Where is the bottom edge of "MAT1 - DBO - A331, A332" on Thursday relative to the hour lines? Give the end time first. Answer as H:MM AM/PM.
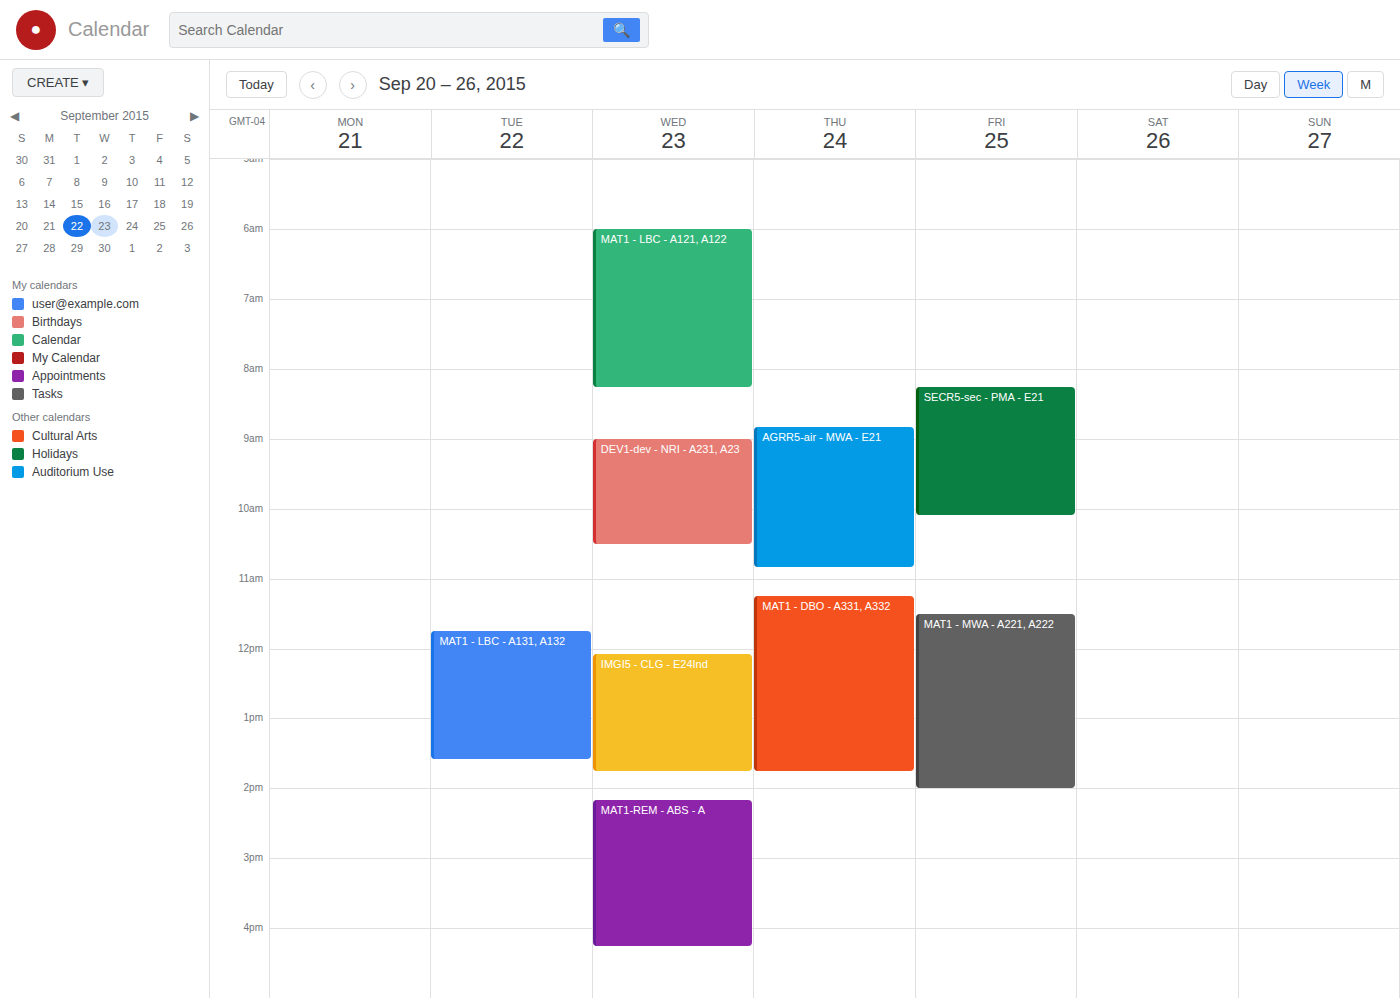
1:45 PM -- neither: three quarters of the way from the 1 PM line to the 2 PM line.